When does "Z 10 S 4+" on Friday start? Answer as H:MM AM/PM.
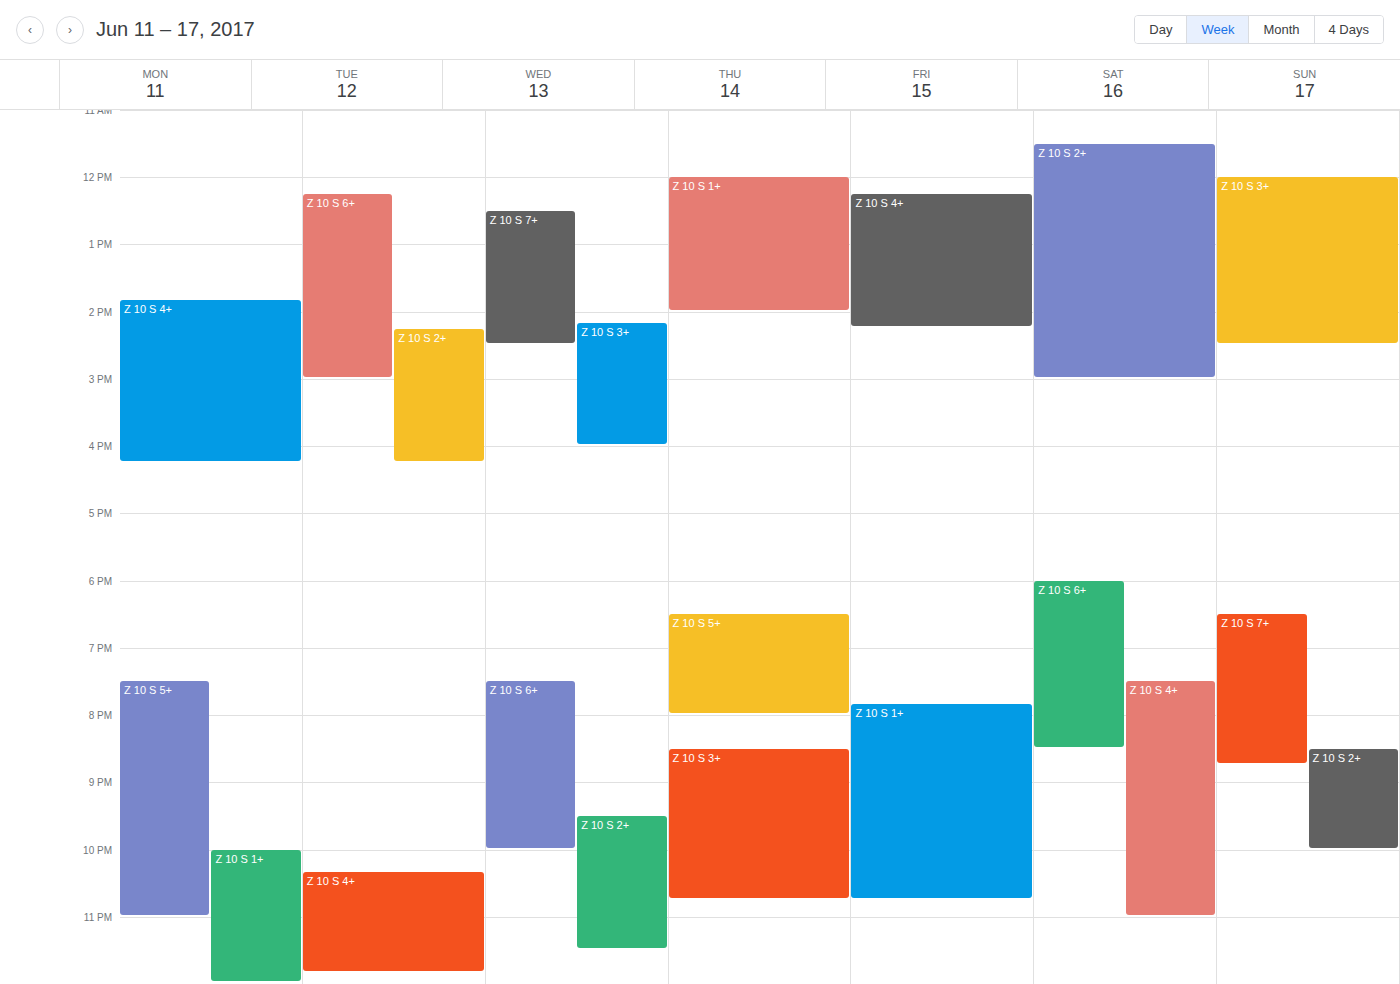
12:15 PM